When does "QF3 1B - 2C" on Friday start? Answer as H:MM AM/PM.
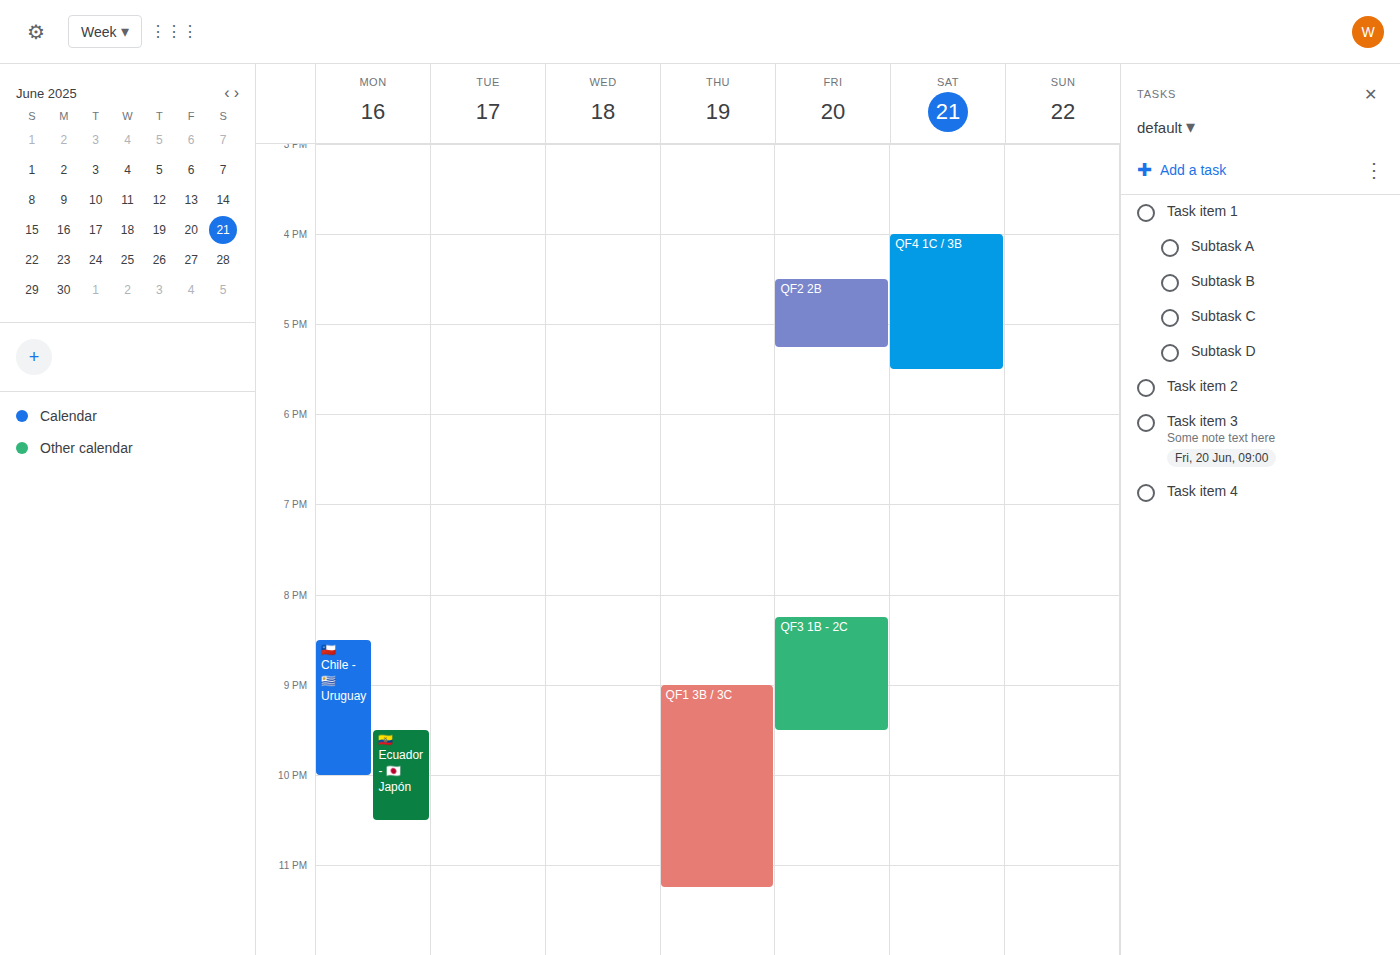
8:15 PM